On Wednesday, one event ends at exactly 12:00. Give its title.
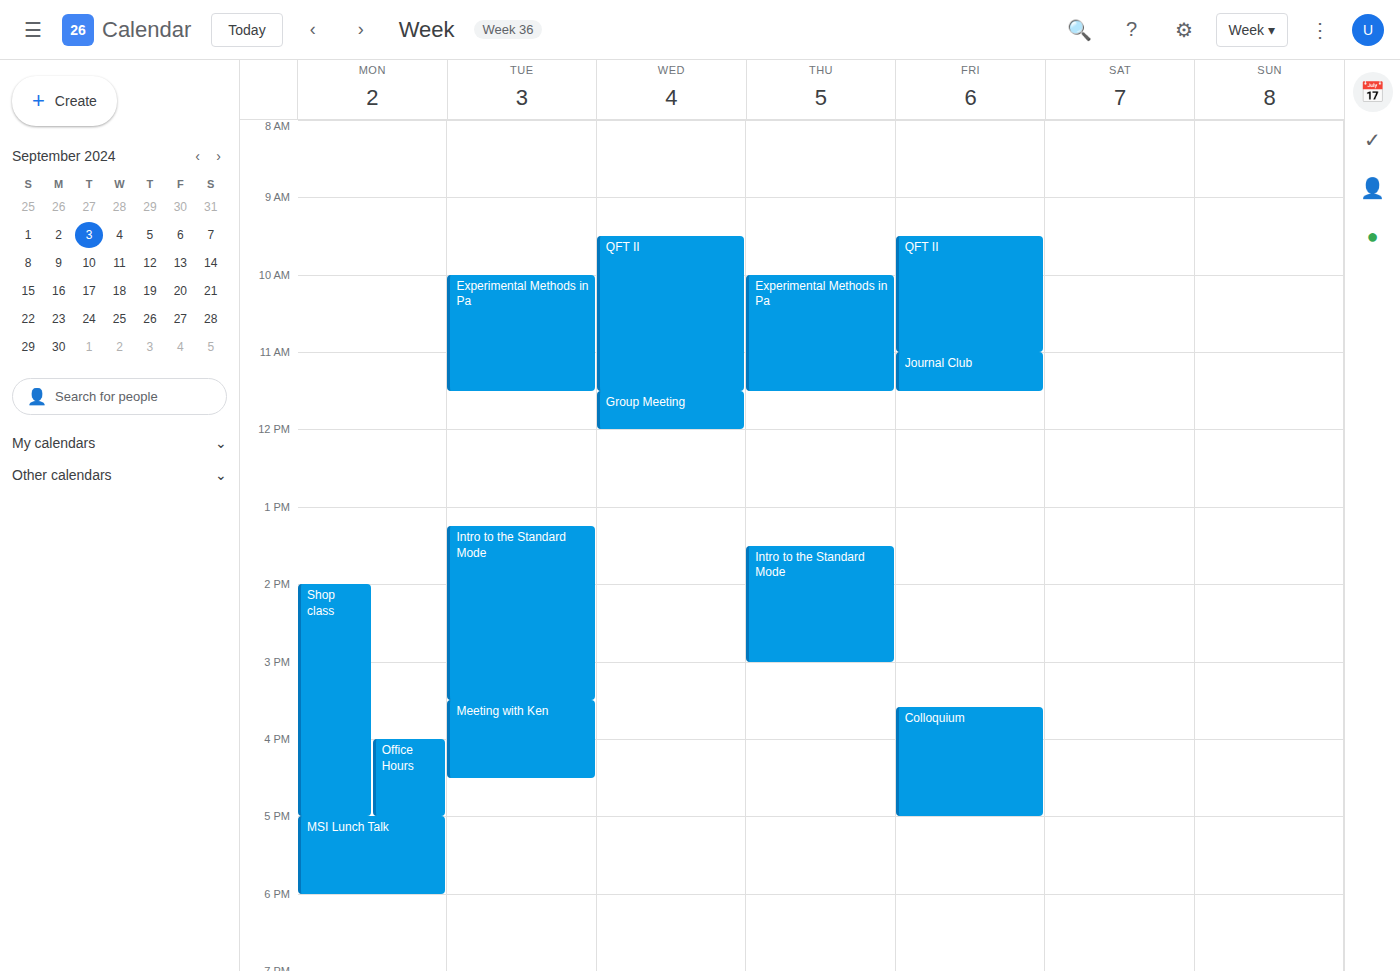
"Group Meeting"